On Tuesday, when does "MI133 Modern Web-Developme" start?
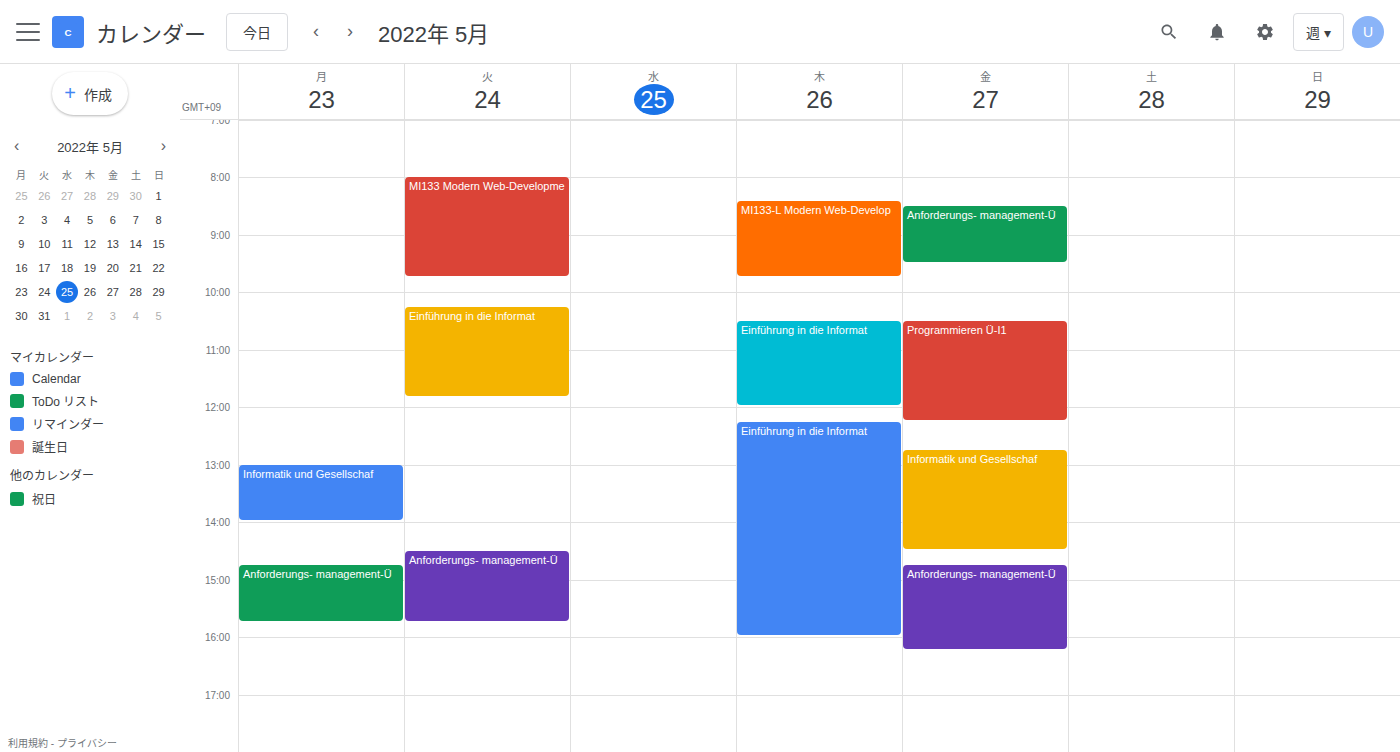
8:00 AM